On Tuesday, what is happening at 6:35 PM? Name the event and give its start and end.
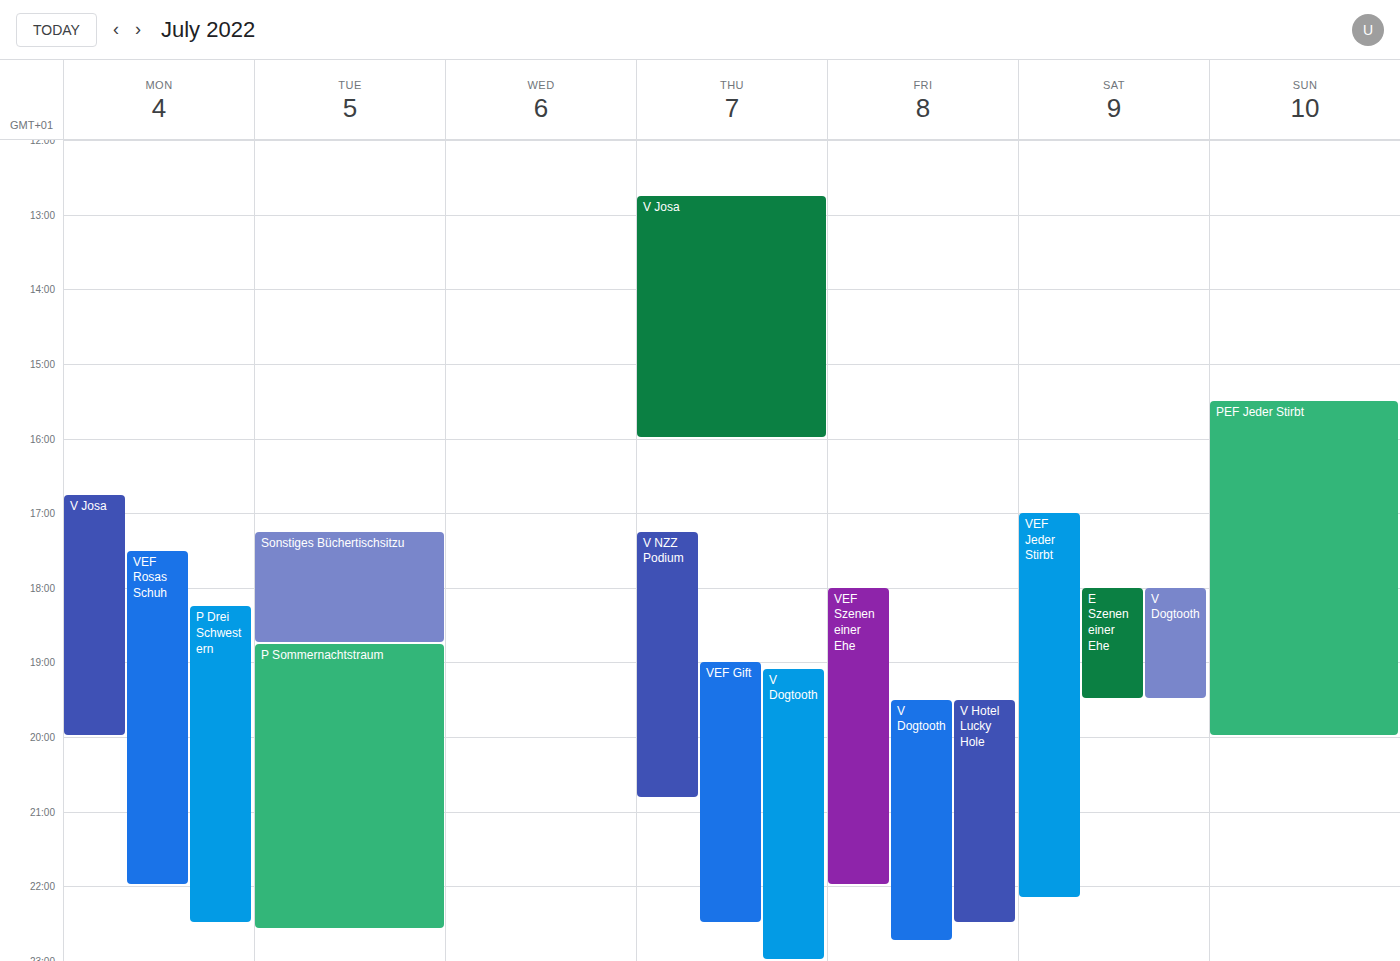
"Sonstiges Büchertischsitzu", 5:15 PM to 6:45 PM